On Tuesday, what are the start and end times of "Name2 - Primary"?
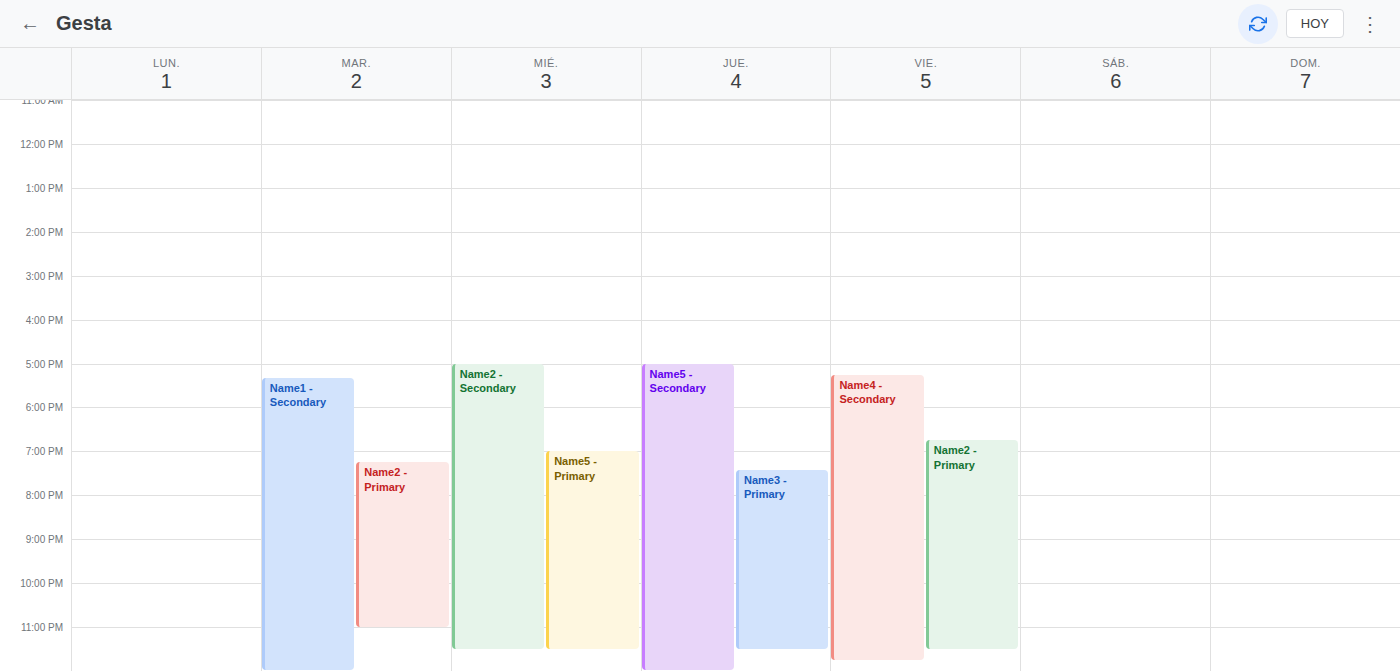
7:15 PM to 11:00 PM